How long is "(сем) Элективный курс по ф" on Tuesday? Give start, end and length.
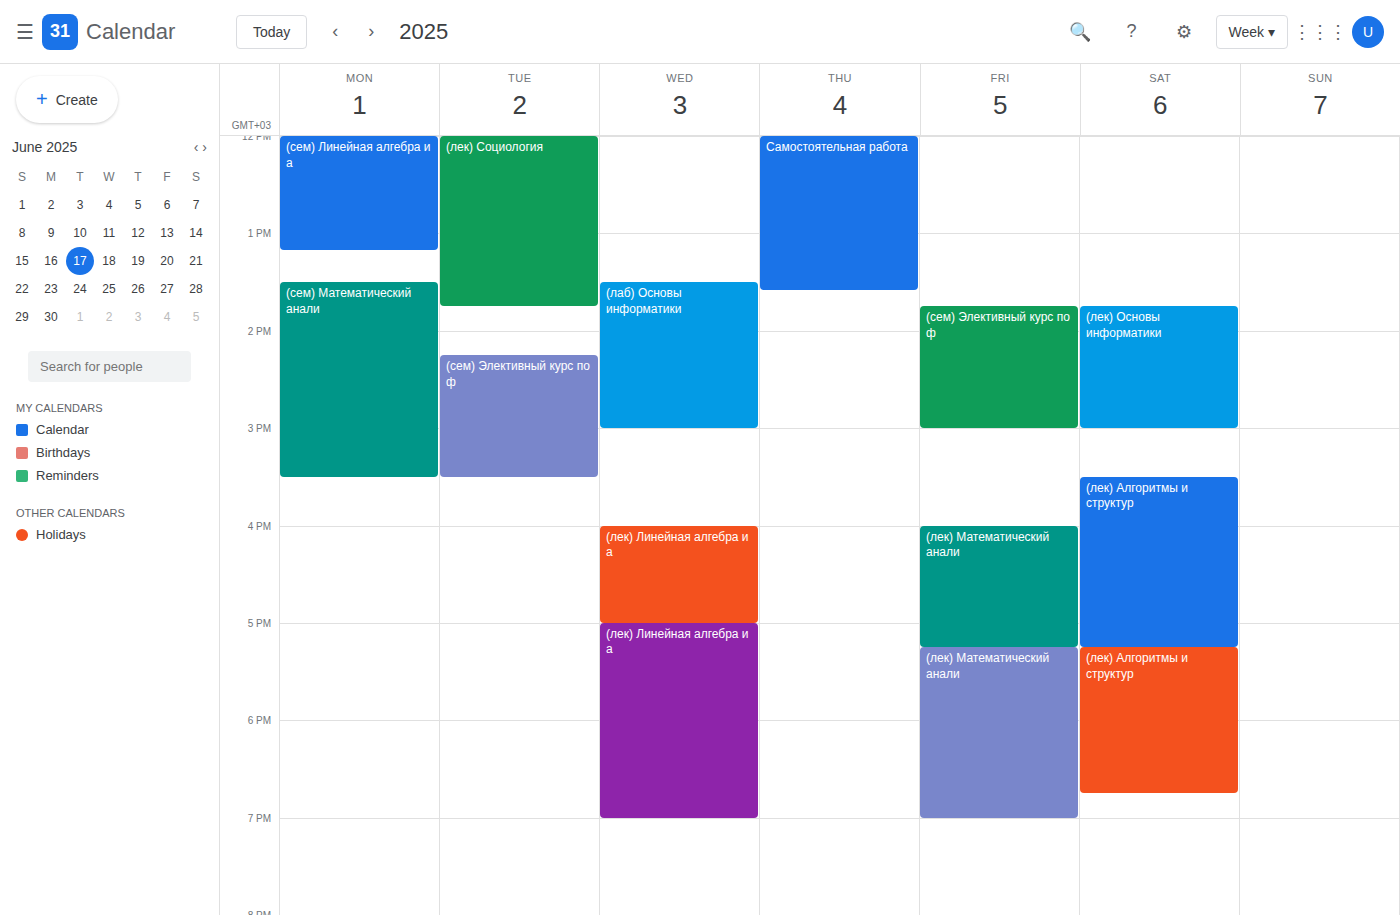
2:15 PM to 3:30 PM, 1 hour 15 minutes